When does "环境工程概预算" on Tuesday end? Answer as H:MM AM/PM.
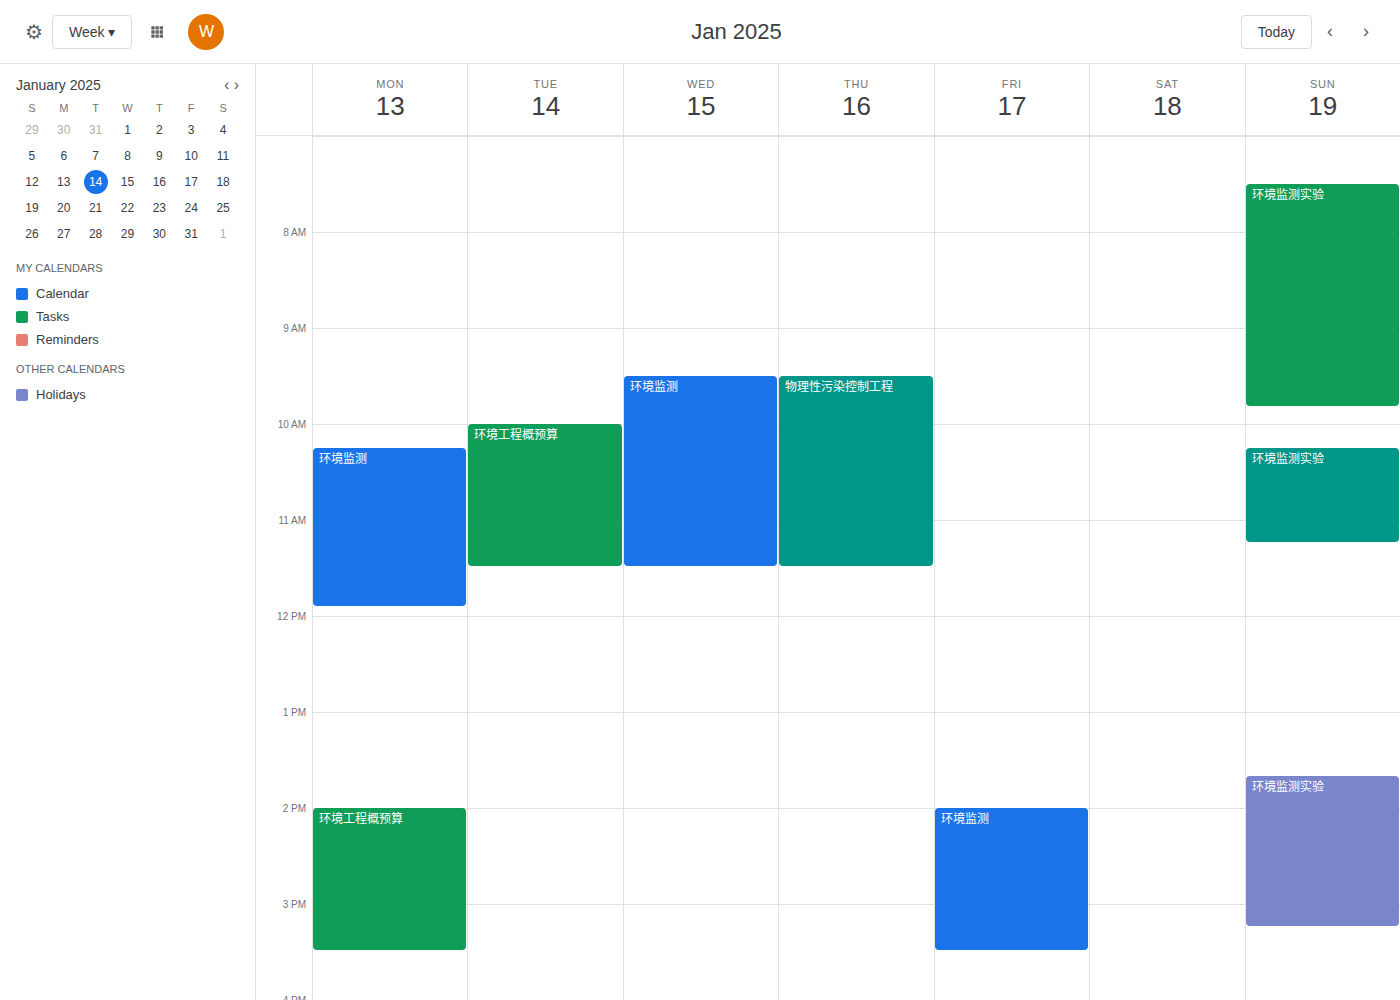
11:30 AM